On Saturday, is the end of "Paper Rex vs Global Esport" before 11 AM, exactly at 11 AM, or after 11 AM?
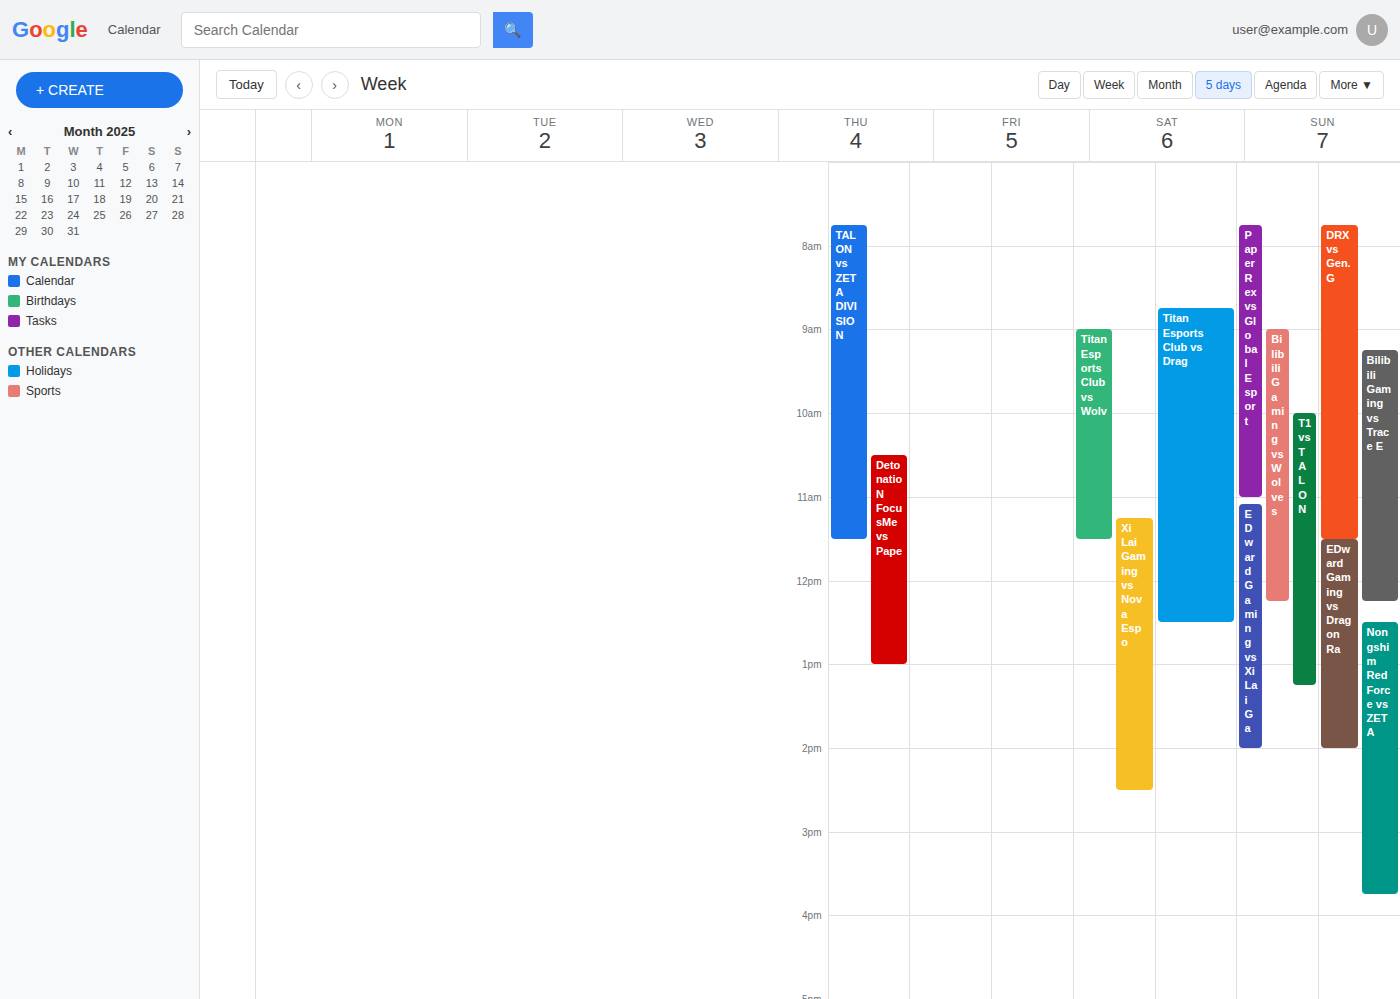
11:00 AM -- exactly at 11 AM, on the 11 AM line.